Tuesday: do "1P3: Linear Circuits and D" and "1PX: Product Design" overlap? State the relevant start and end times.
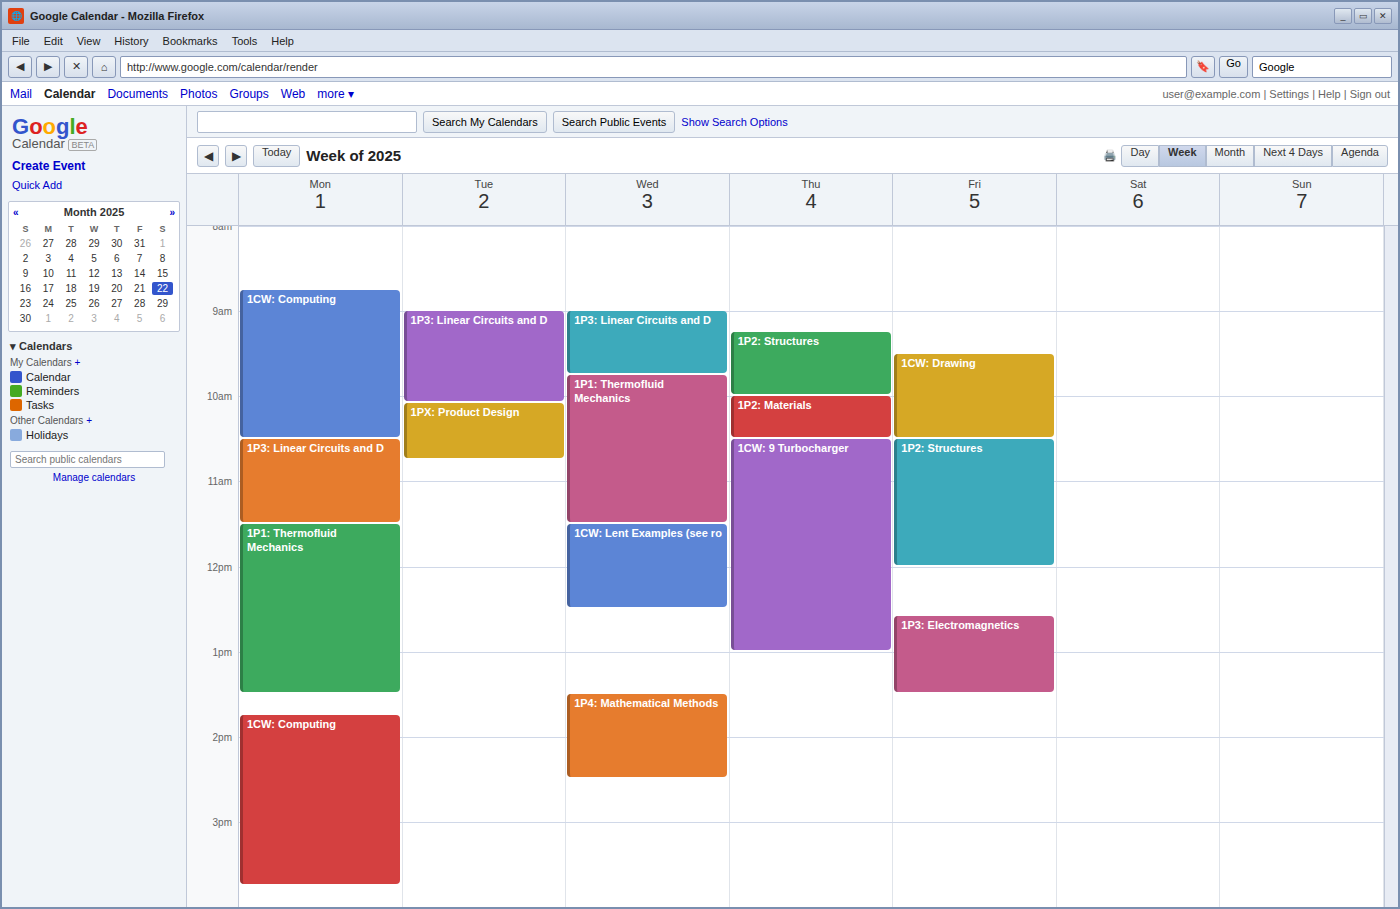
"1P3: Linear Circuits and D" ends at 10:05 AM, exactly when "1PX: Product Design" starts -- they touch but do not overlap.